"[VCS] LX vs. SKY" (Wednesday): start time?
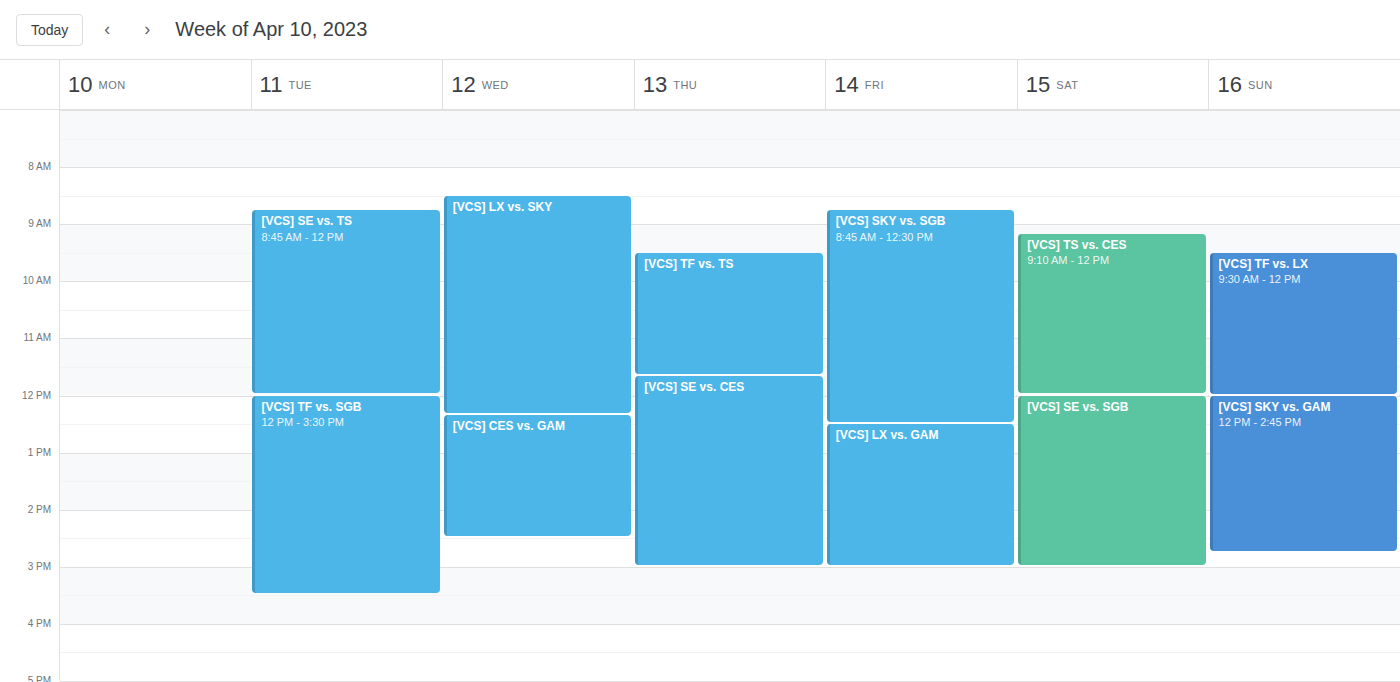
8:30 AM